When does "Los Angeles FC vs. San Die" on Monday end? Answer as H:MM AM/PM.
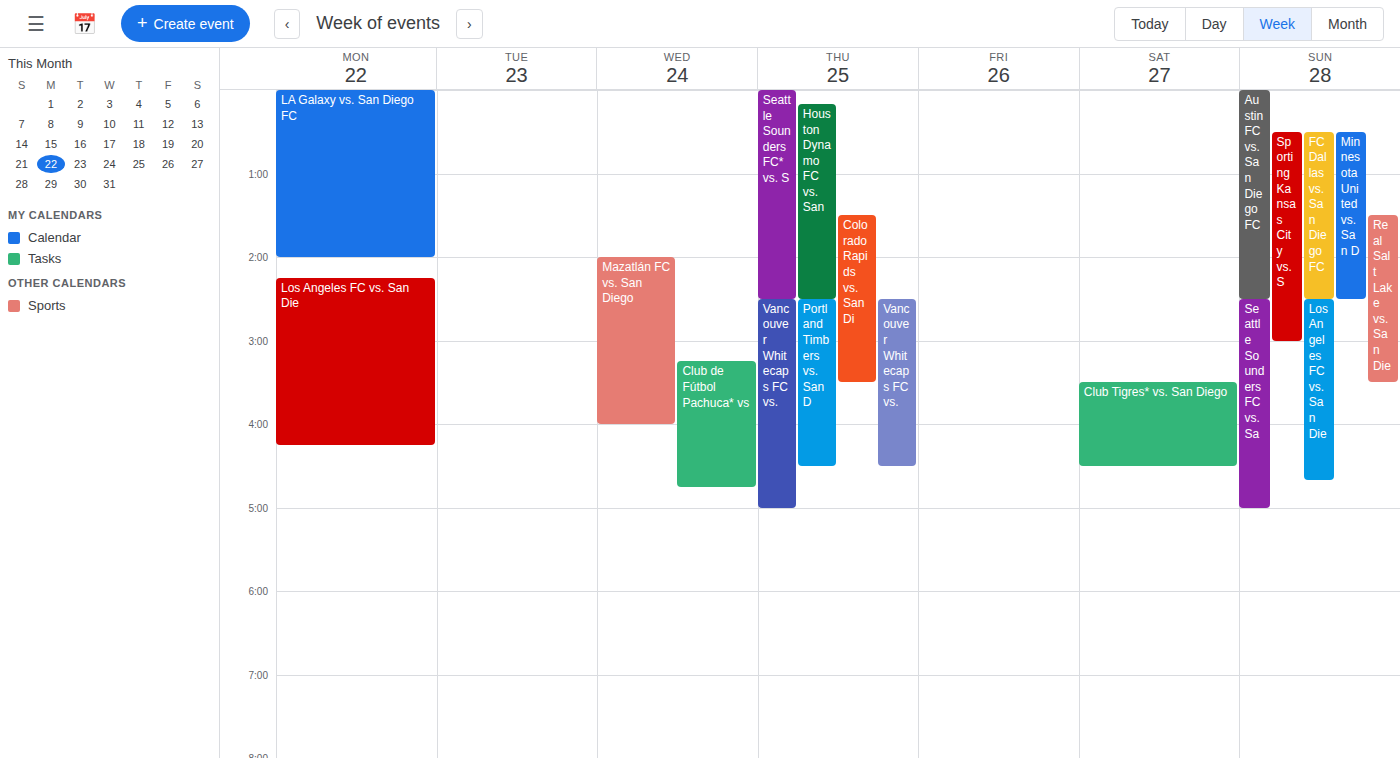
4:15 AM